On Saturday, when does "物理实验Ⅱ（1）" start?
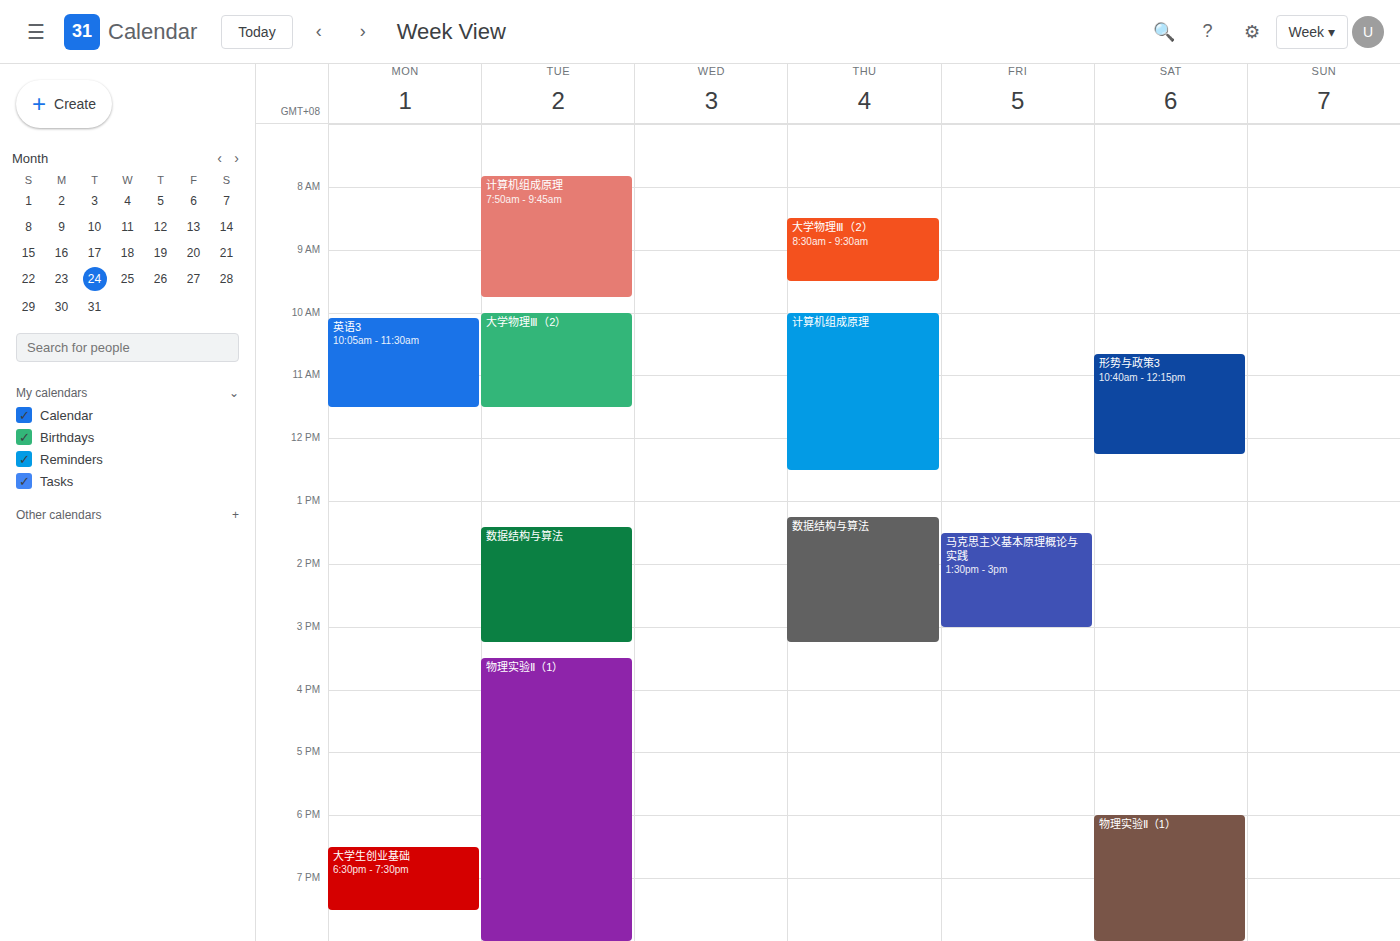
6:00 PM